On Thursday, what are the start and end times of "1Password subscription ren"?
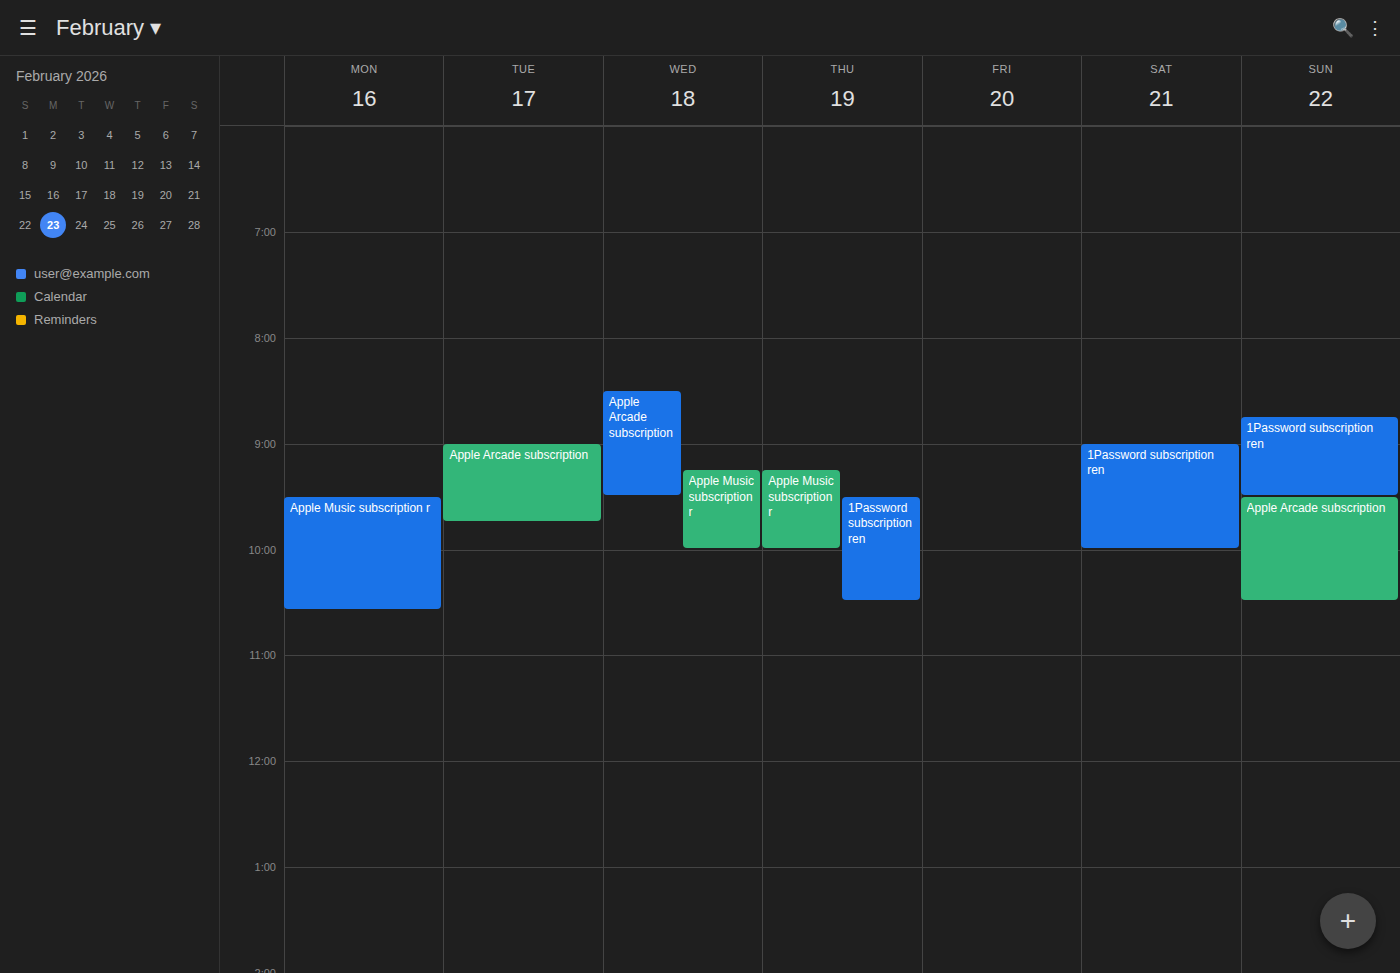
9:30 AM to 10:30 AM